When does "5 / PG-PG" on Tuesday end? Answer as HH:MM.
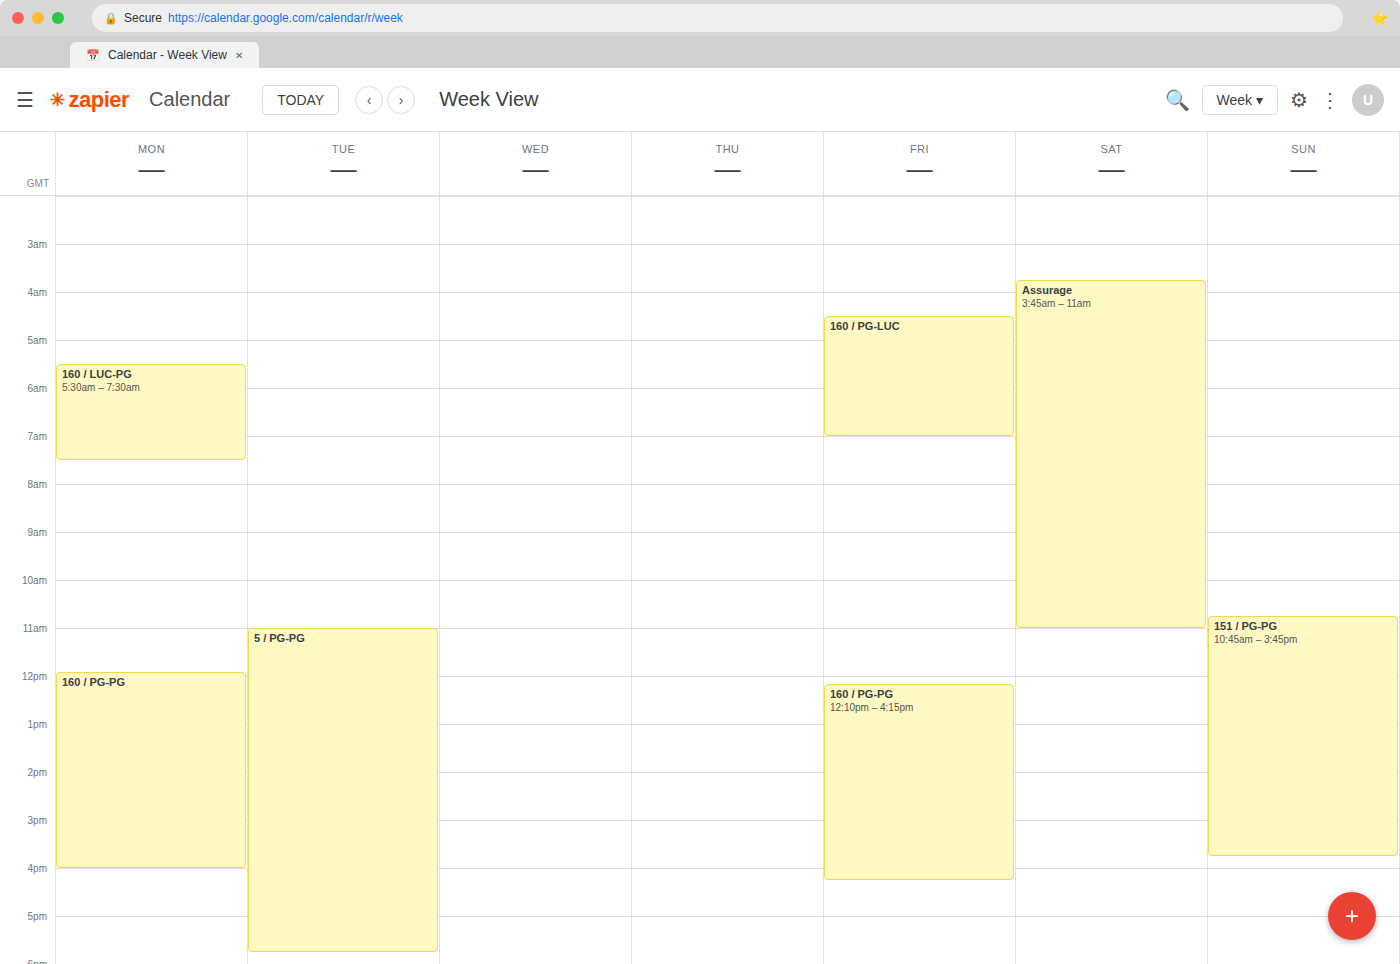
17:45